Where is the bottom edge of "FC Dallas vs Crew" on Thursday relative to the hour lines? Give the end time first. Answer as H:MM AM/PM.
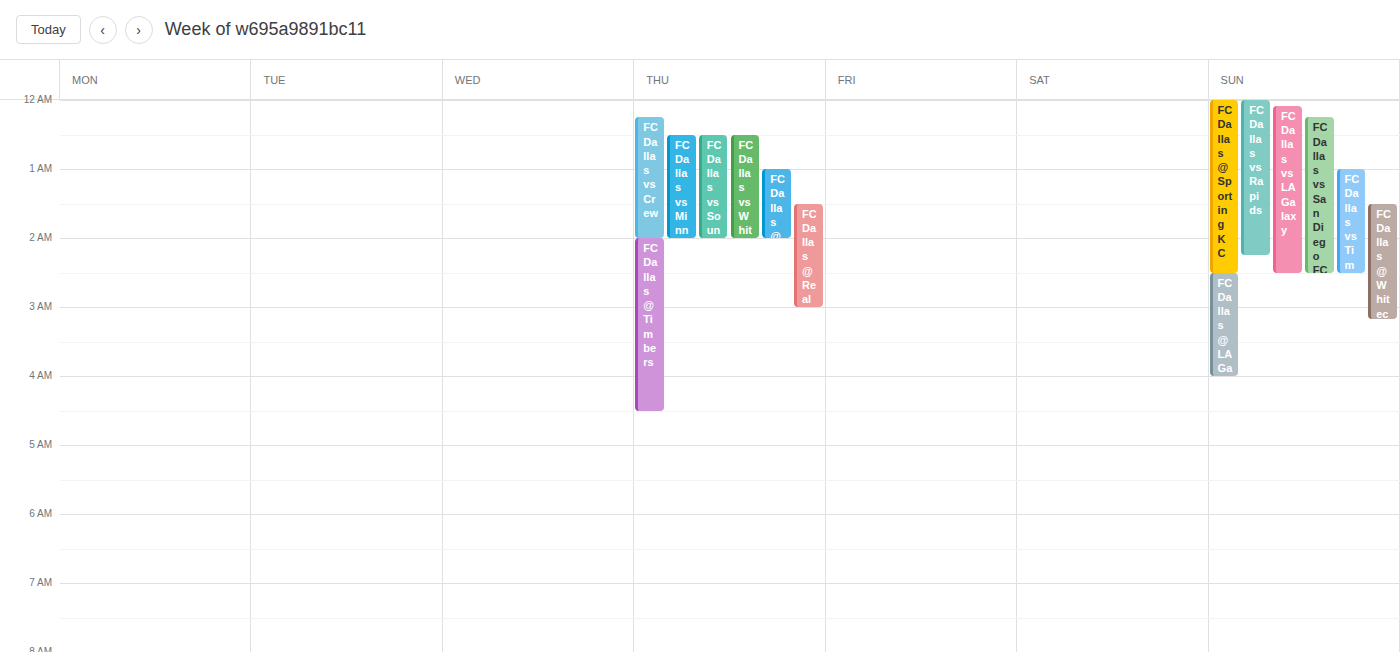
2:00 AM -- exactly on the 2 AM line.